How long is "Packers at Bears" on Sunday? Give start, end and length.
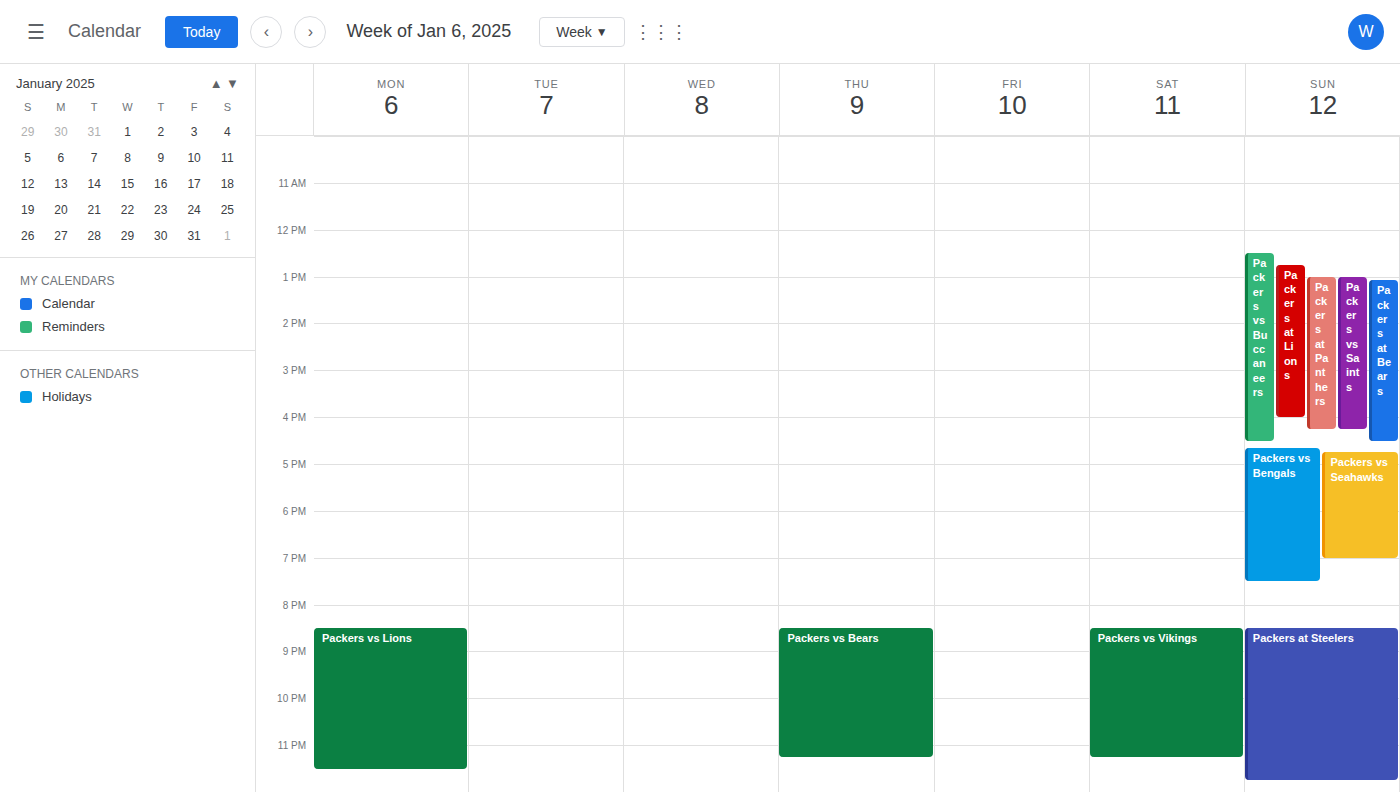
1:05 PM to 4:30 PM, 3 hours 25 minutes